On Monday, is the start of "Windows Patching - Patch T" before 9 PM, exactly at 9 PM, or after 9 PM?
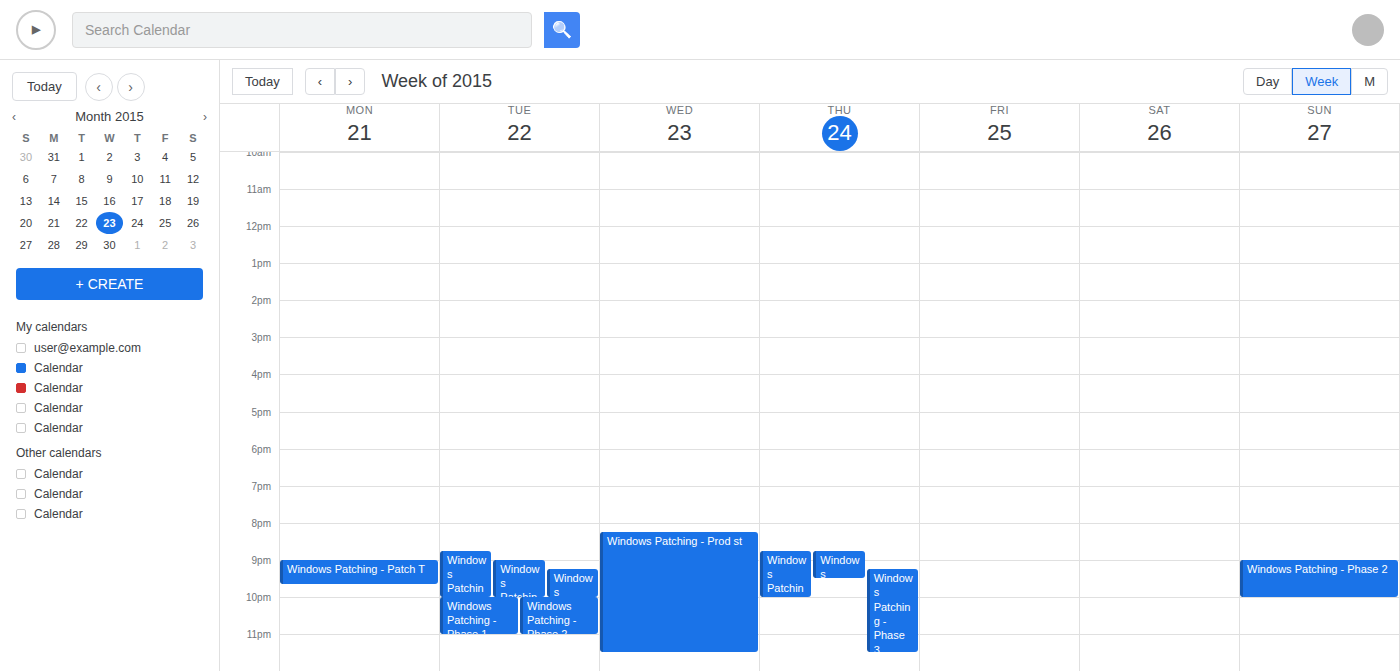
9:00 PM -- exactly at 9 PM, on the 9 PM line.